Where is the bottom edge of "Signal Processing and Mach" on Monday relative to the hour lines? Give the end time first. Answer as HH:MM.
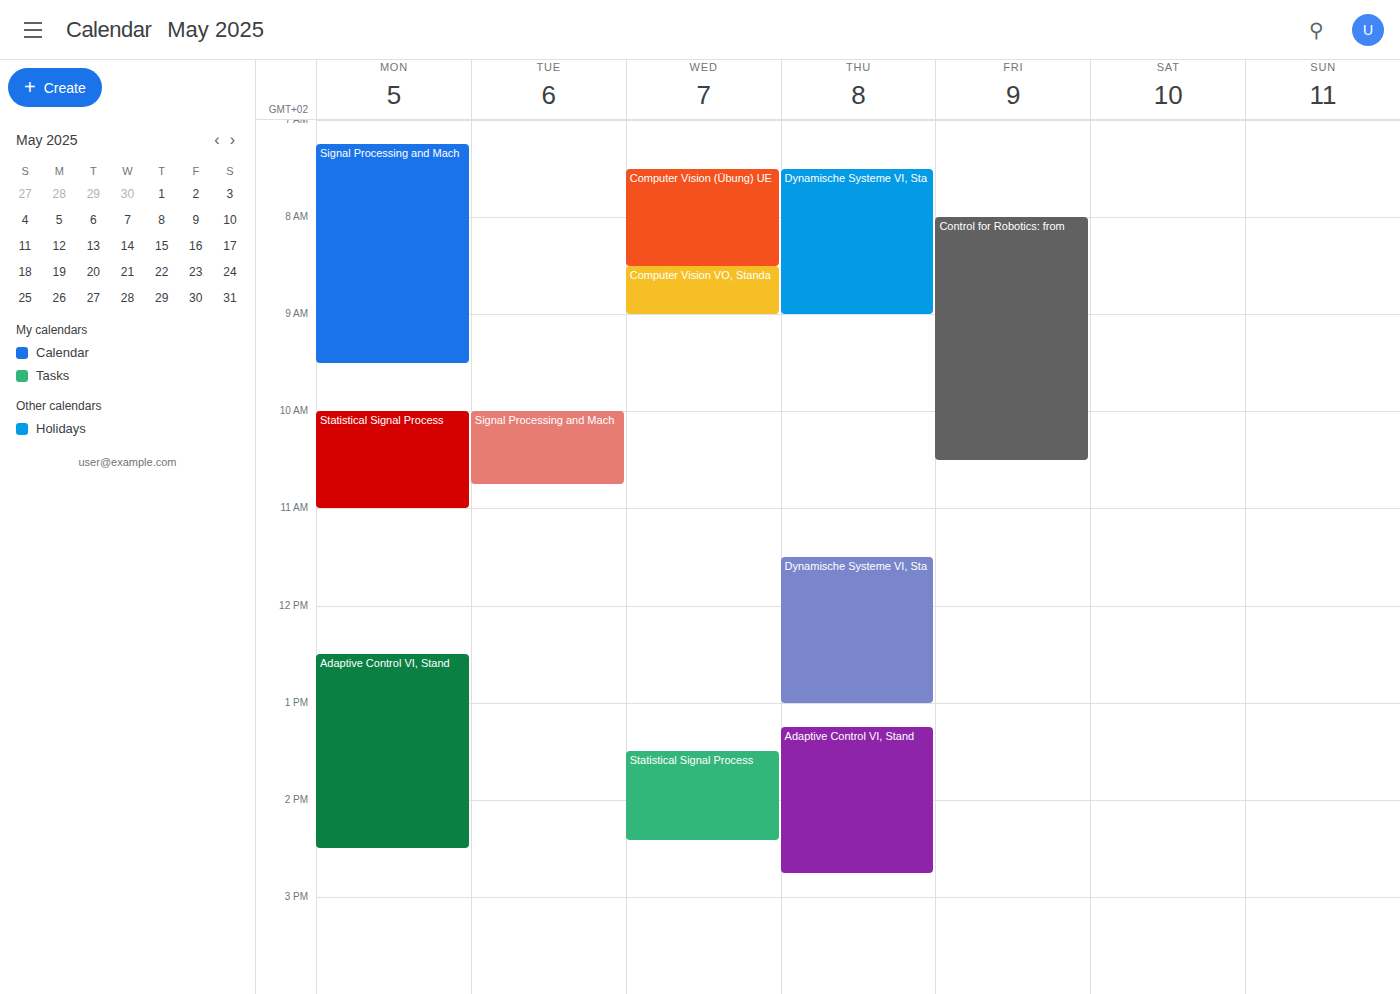
09:30 -- halfway between the 09:00 and 10:00 lines.